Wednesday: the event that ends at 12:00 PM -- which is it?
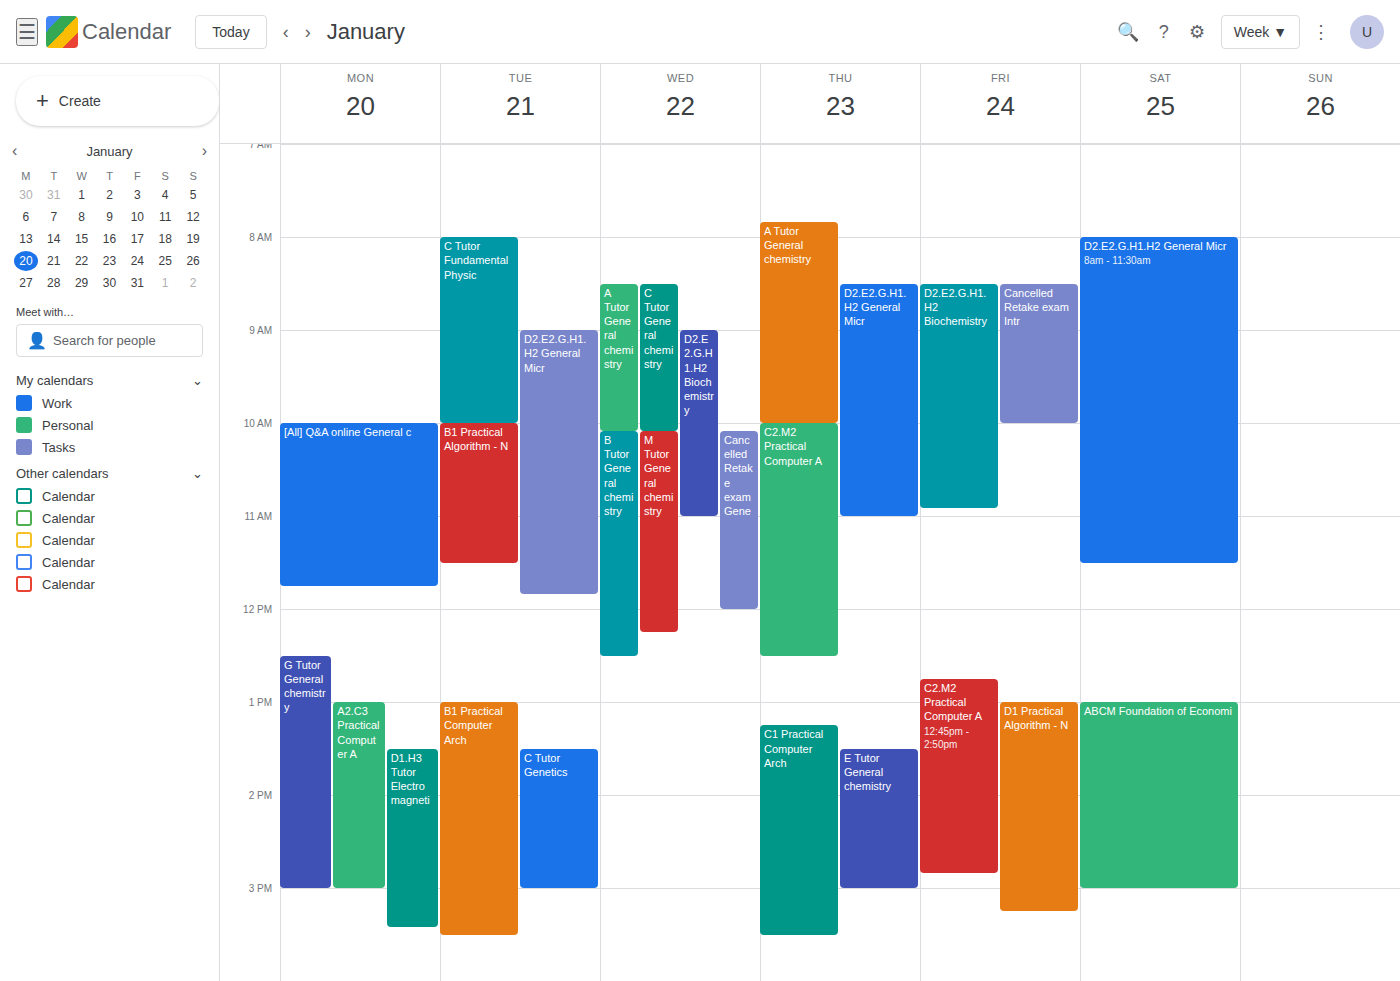
"Cancelled Retake exam Gene"